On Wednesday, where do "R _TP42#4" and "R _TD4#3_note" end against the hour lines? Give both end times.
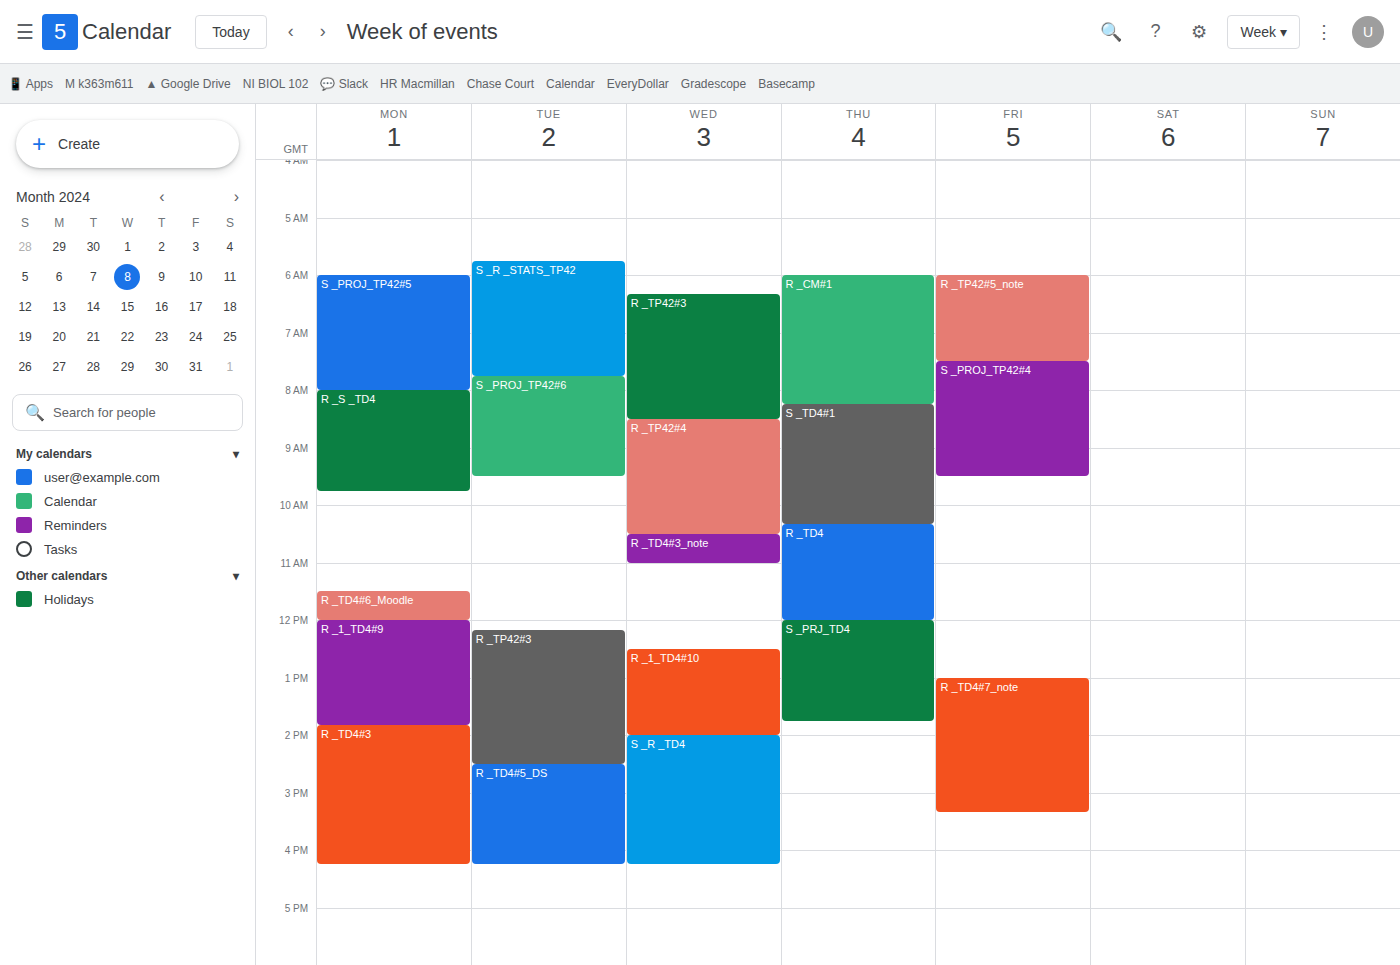
"R _TP42#4": 10:30 AM, halfway between the 10 AM and 11 AM lines. "R _TD4#3_note": 11:00 AM, exactly on the 11 AM line.